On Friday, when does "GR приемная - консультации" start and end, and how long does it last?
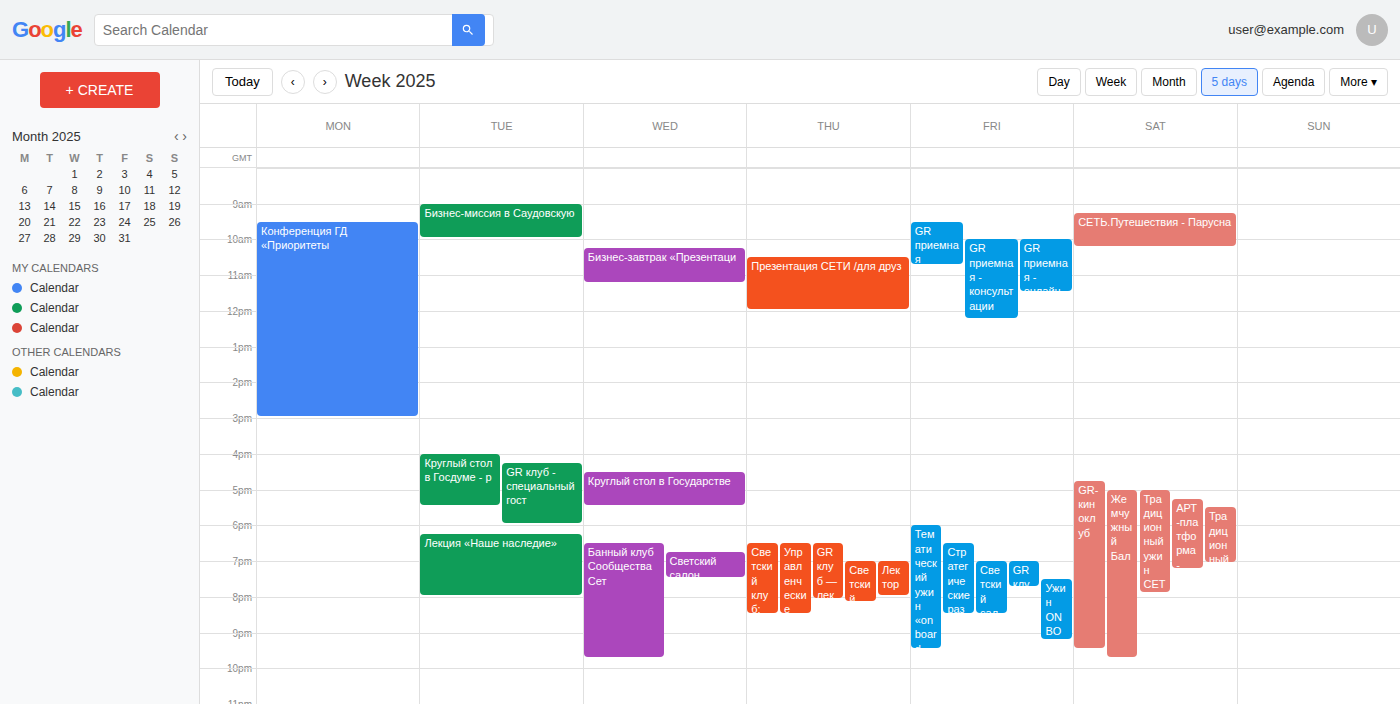
10:00 AM to 12:15 PM, 2 hours 15 minutes